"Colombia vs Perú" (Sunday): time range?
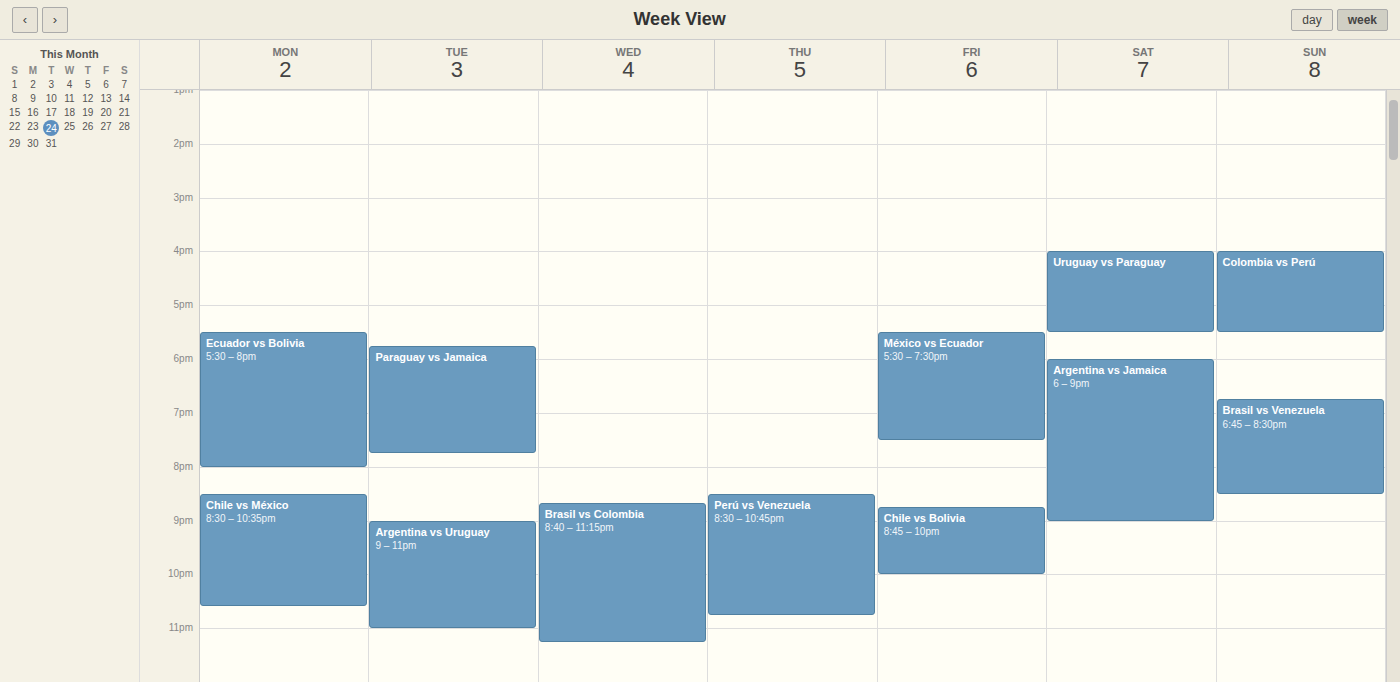
4:00 PM to 5:30 PM